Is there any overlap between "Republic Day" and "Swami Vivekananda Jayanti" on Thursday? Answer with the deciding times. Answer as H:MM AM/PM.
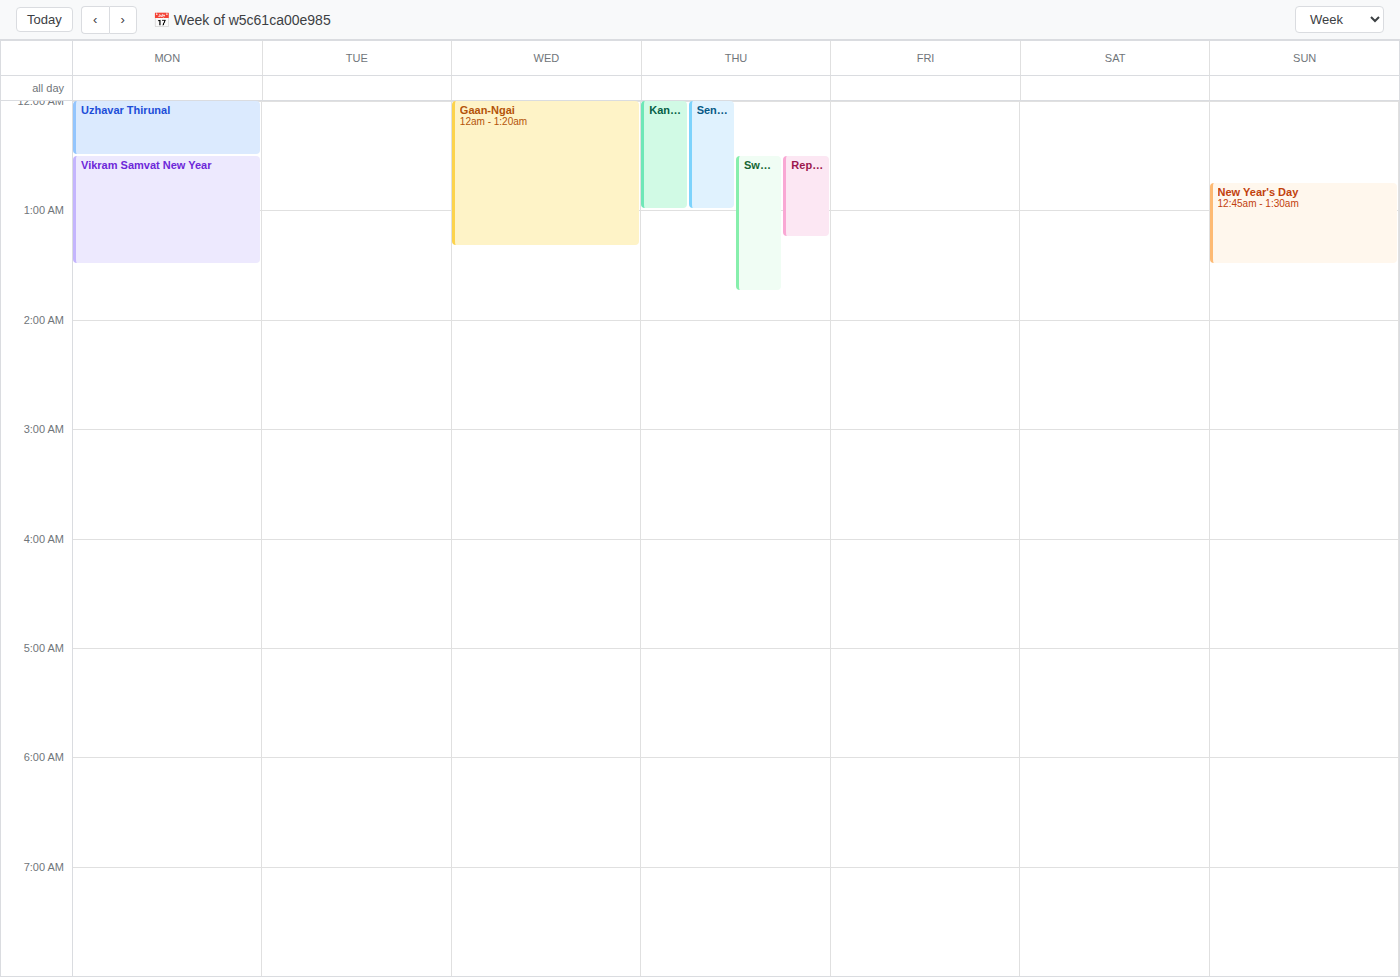
"Republic Day" runs 12:30 AM to 1:15 AM, inside "Swami Vivekananda Jayanti" -- they overlap.